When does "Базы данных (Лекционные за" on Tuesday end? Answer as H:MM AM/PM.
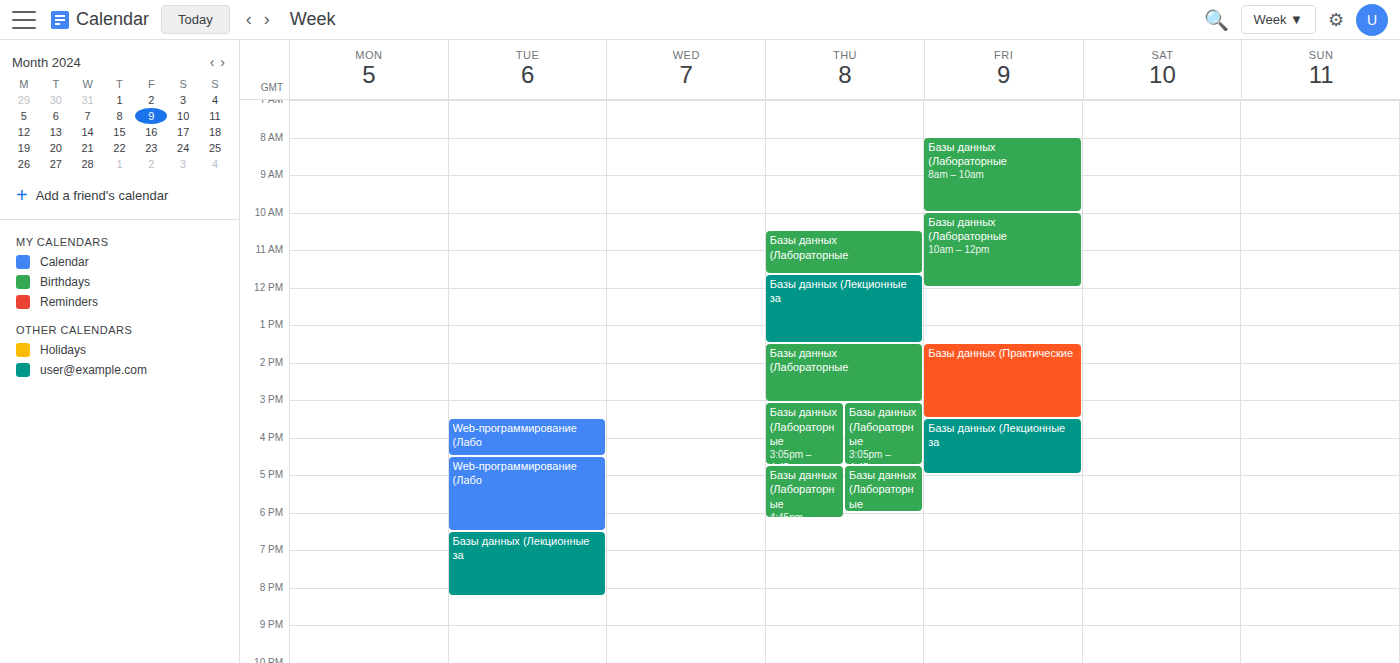
8:15 PM